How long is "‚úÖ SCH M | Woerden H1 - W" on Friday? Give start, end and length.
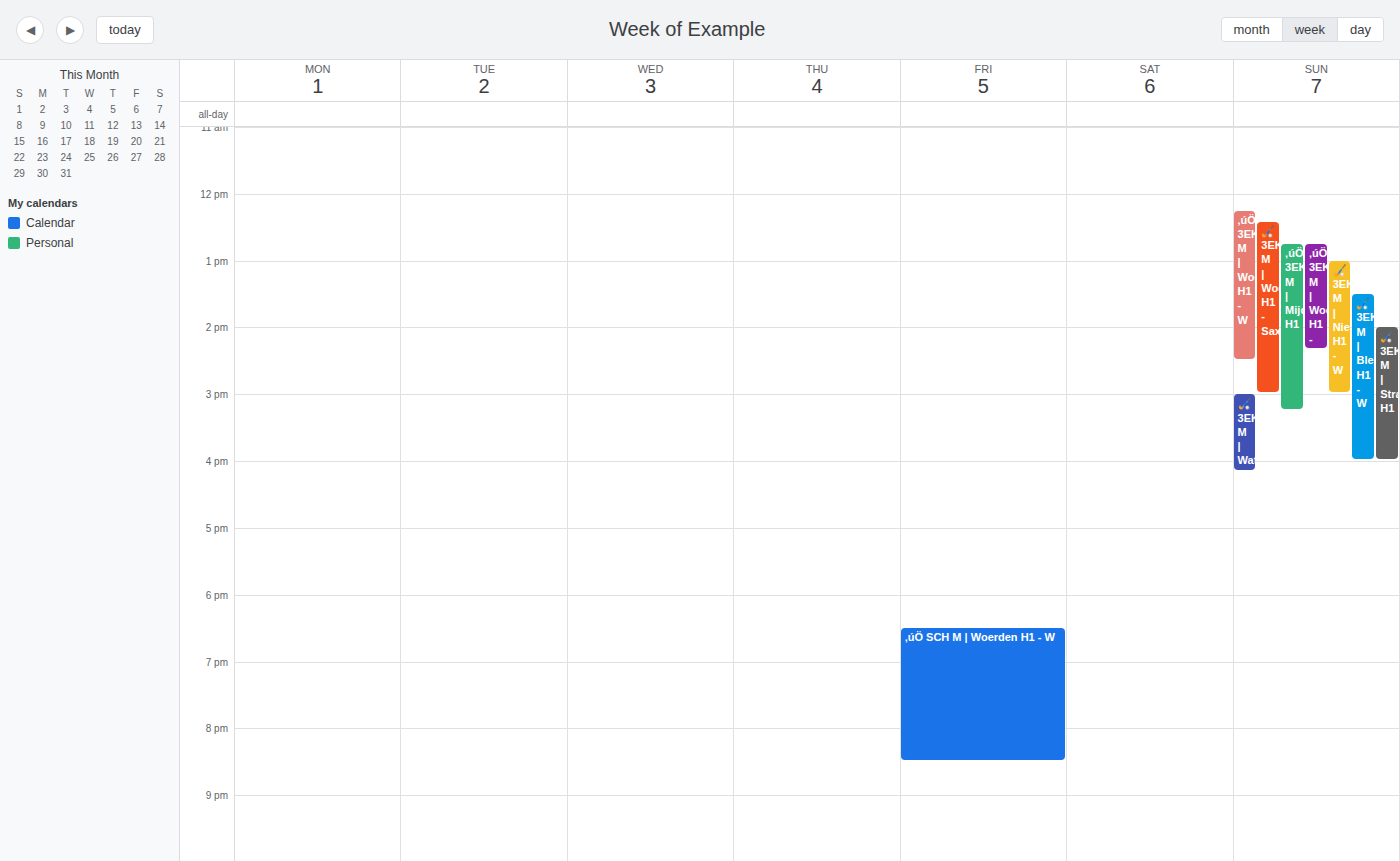
6:30 PM to 8:30 PM, 2 hours